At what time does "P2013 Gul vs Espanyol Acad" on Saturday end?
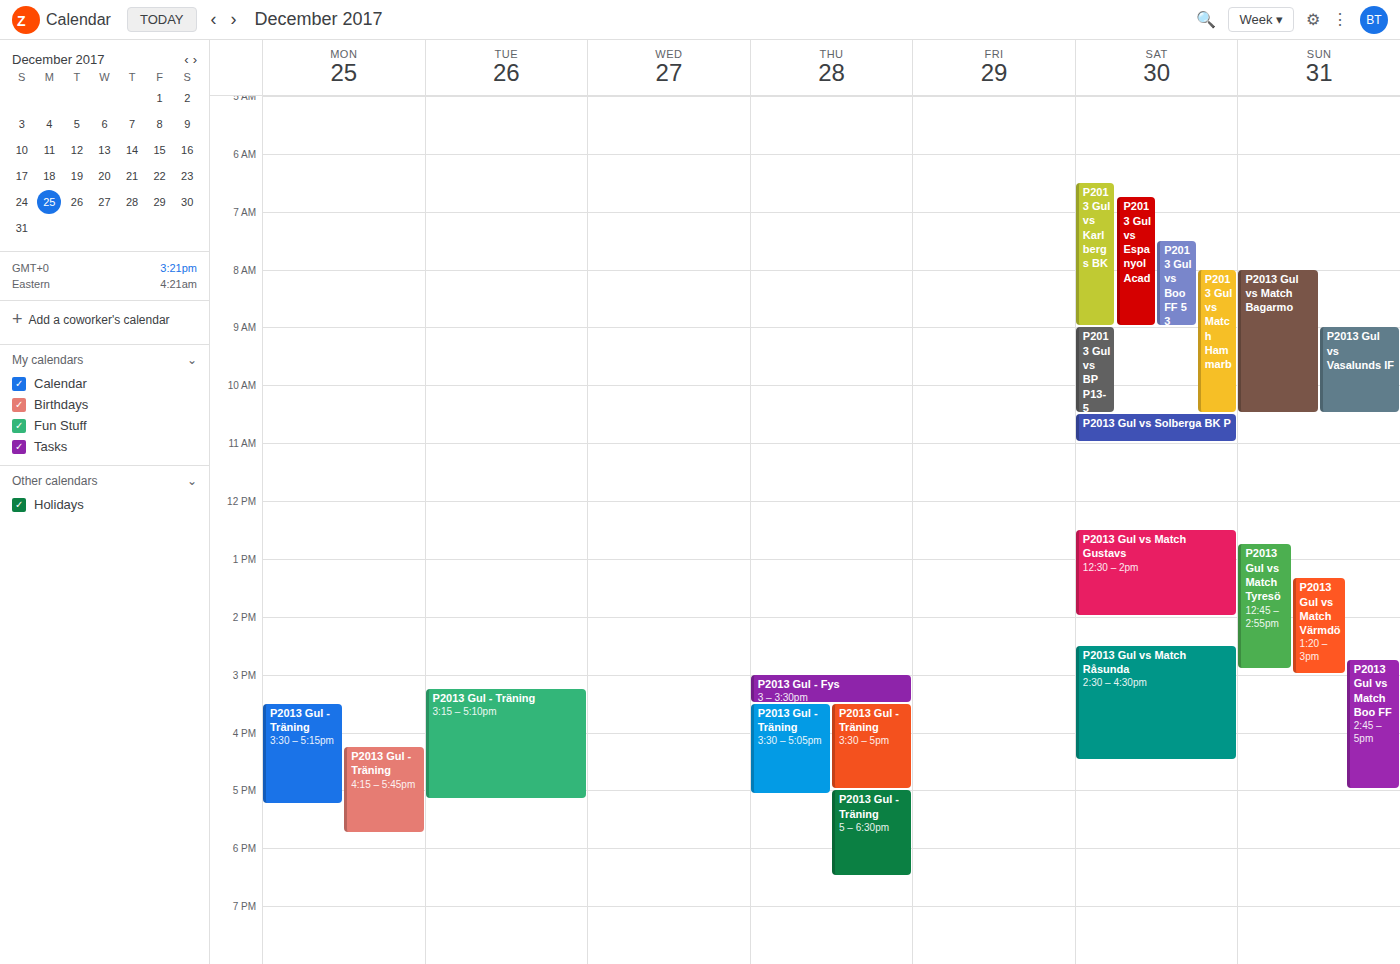
9:00 AM